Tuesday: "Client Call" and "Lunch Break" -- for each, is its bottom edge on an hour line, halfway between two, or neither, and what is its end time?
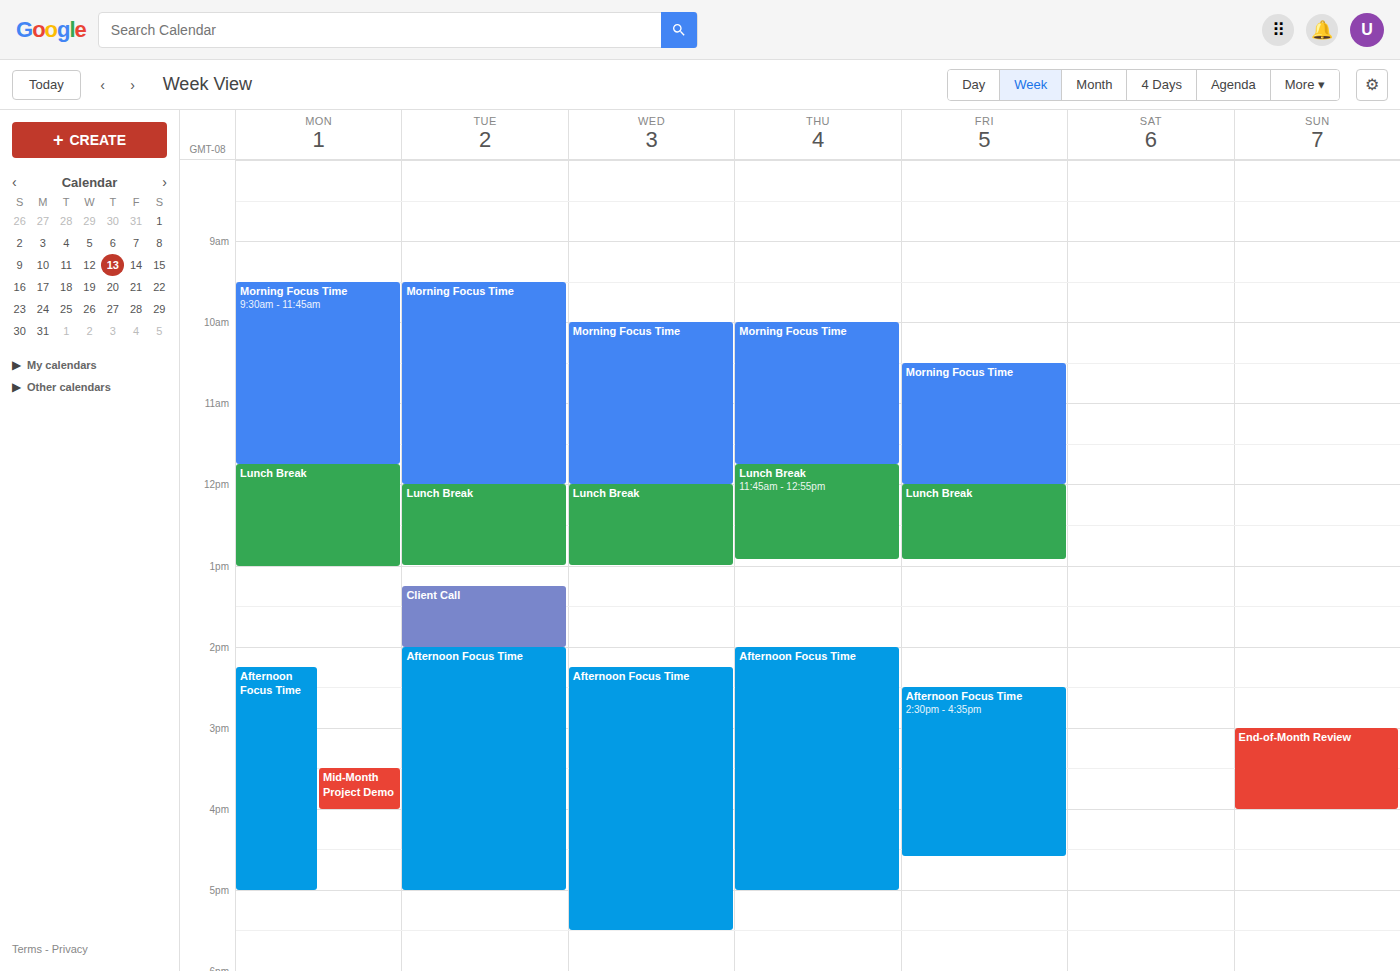
"Client Call": 2:00 PM, exactly on the 2 PM line. "Lunch Break": 1:00 PM, exactly on the 1 PM line.